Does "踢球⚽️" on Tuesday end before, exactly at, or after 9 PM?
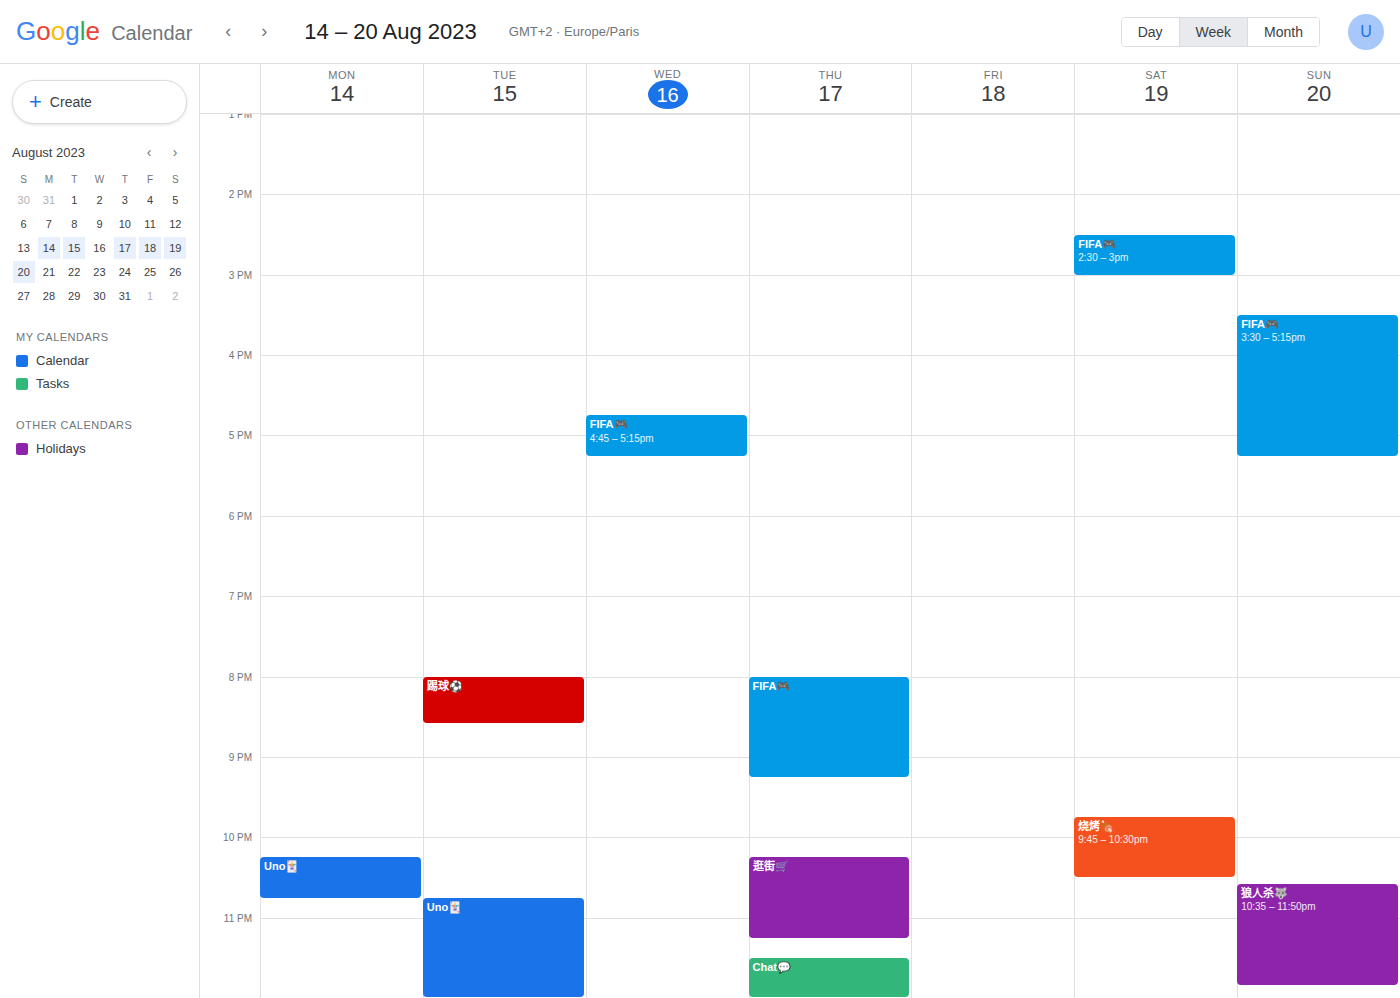
8:35 PM -- before 9 PM, 25 minutes above the 9 PM line.